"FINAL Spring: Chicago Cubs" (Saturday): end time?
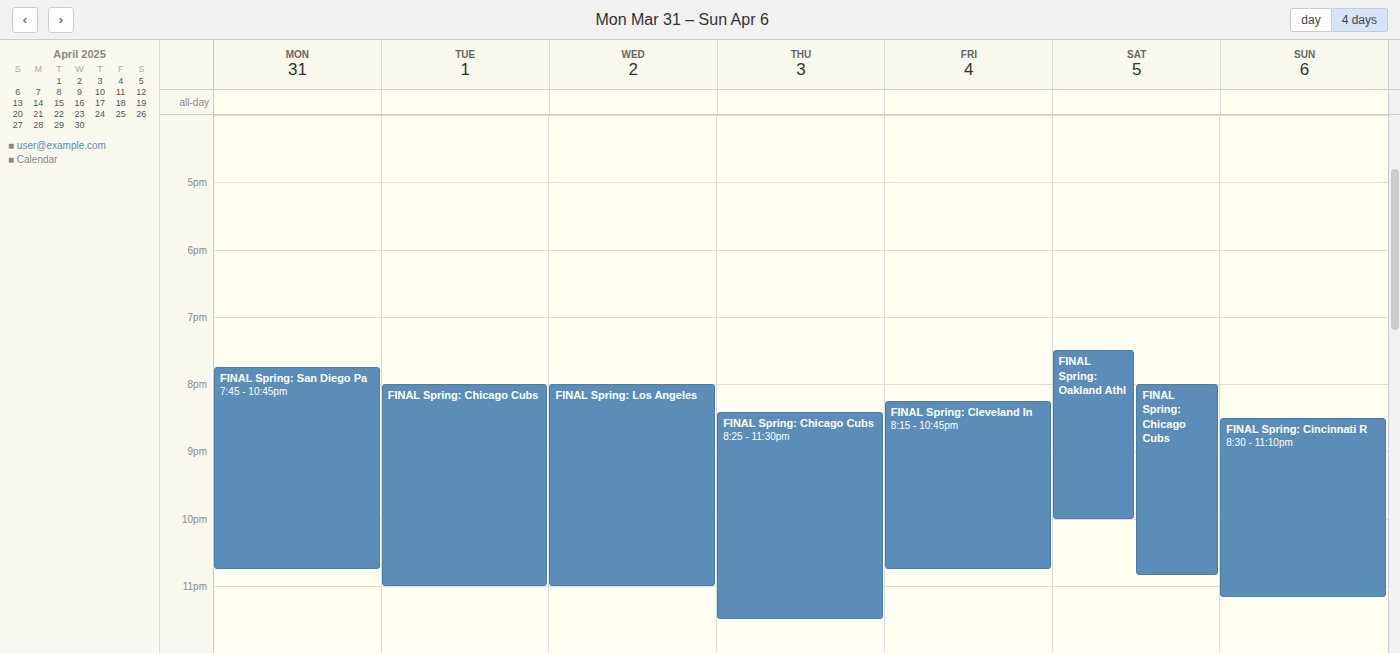
10:50 PM